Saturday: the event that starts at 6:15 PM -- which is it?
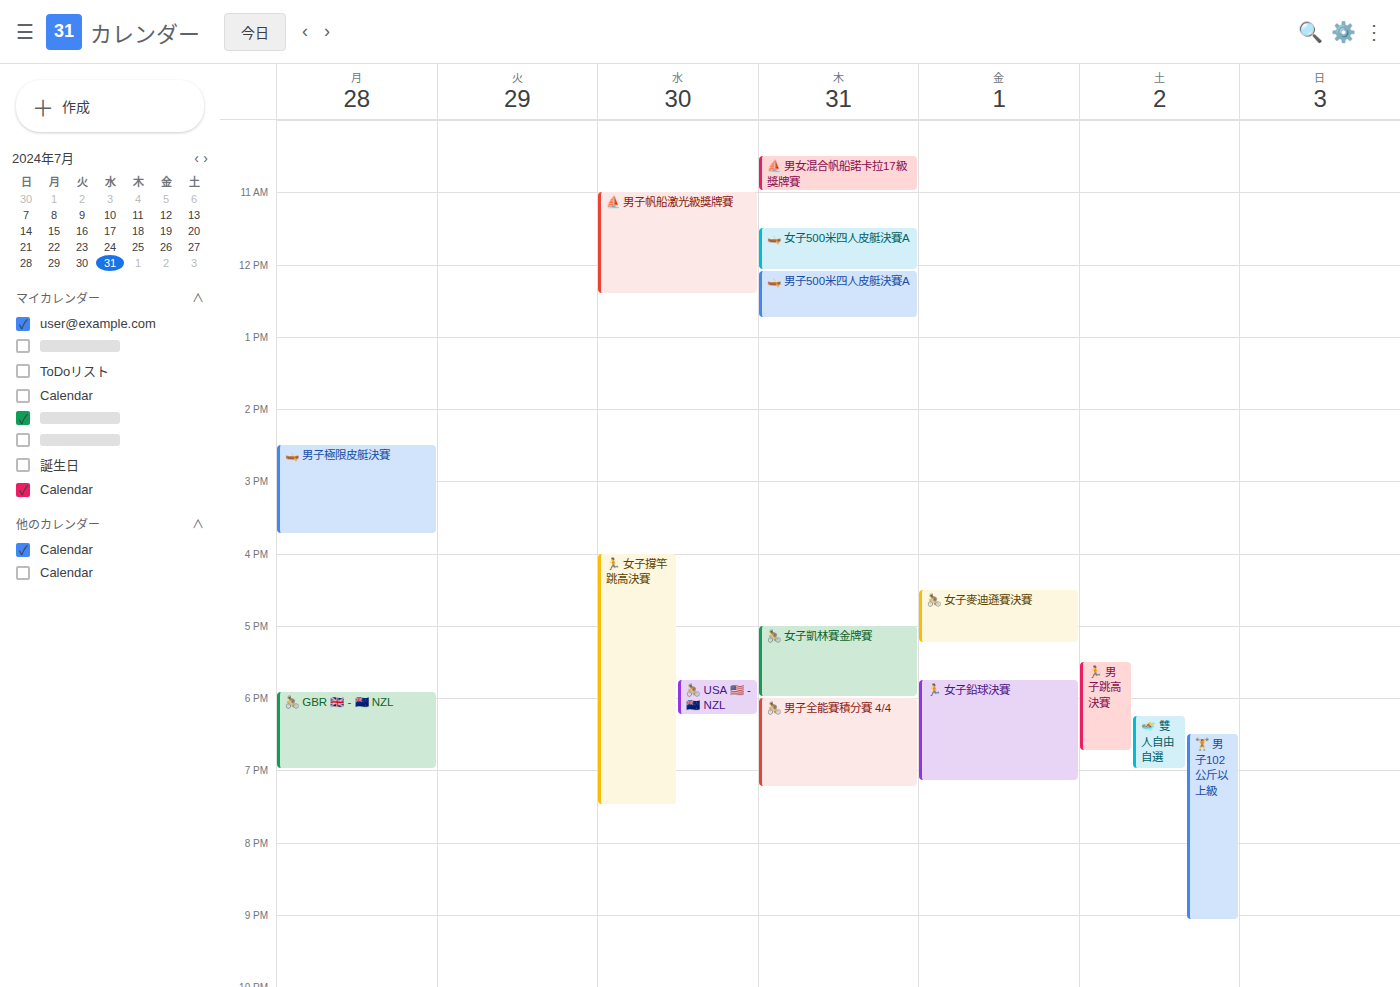
"🏊 雙人自由自選"